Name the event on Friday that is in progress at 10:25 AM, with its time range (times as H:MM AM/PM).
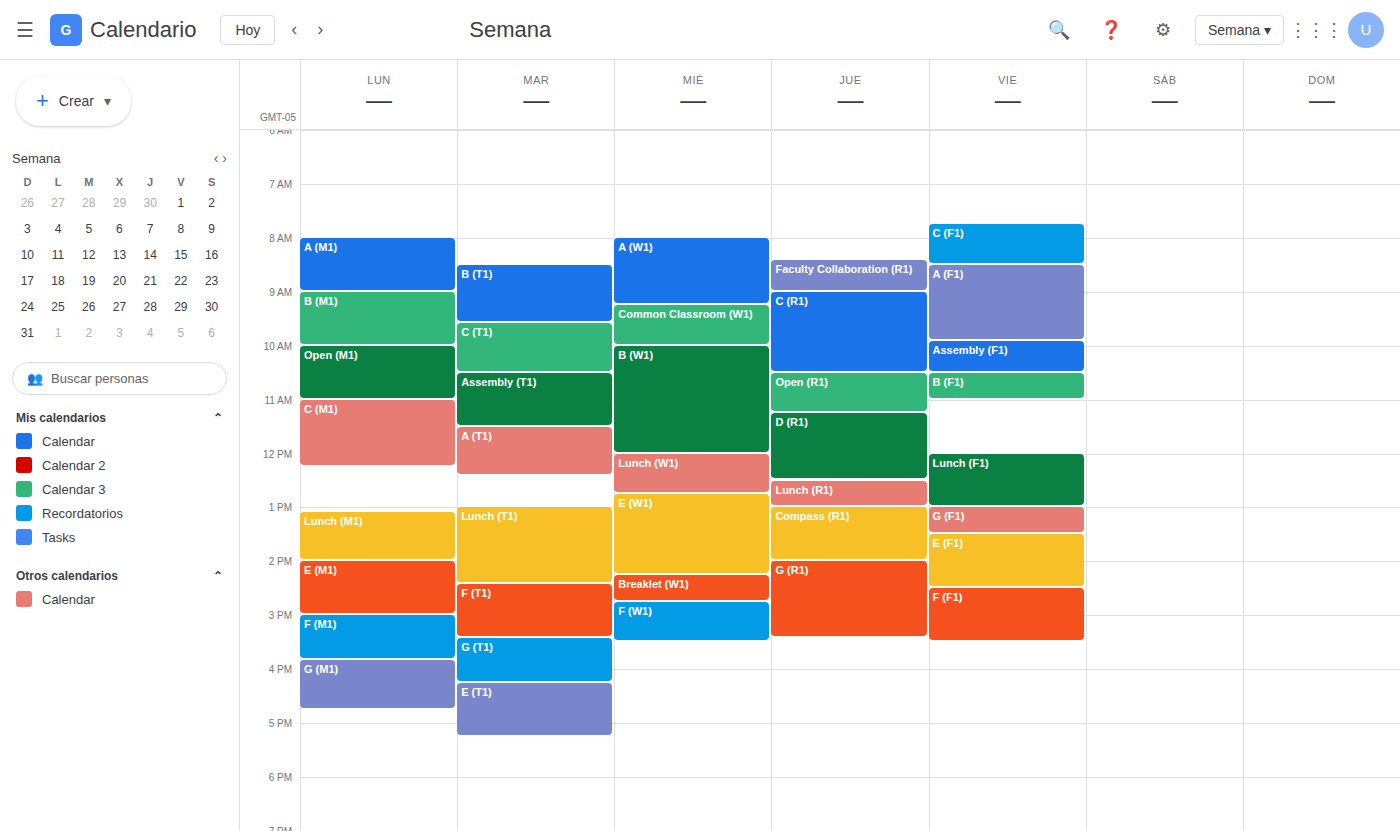
"Assembly (F1)", 9:55 AM to 10:30 AM